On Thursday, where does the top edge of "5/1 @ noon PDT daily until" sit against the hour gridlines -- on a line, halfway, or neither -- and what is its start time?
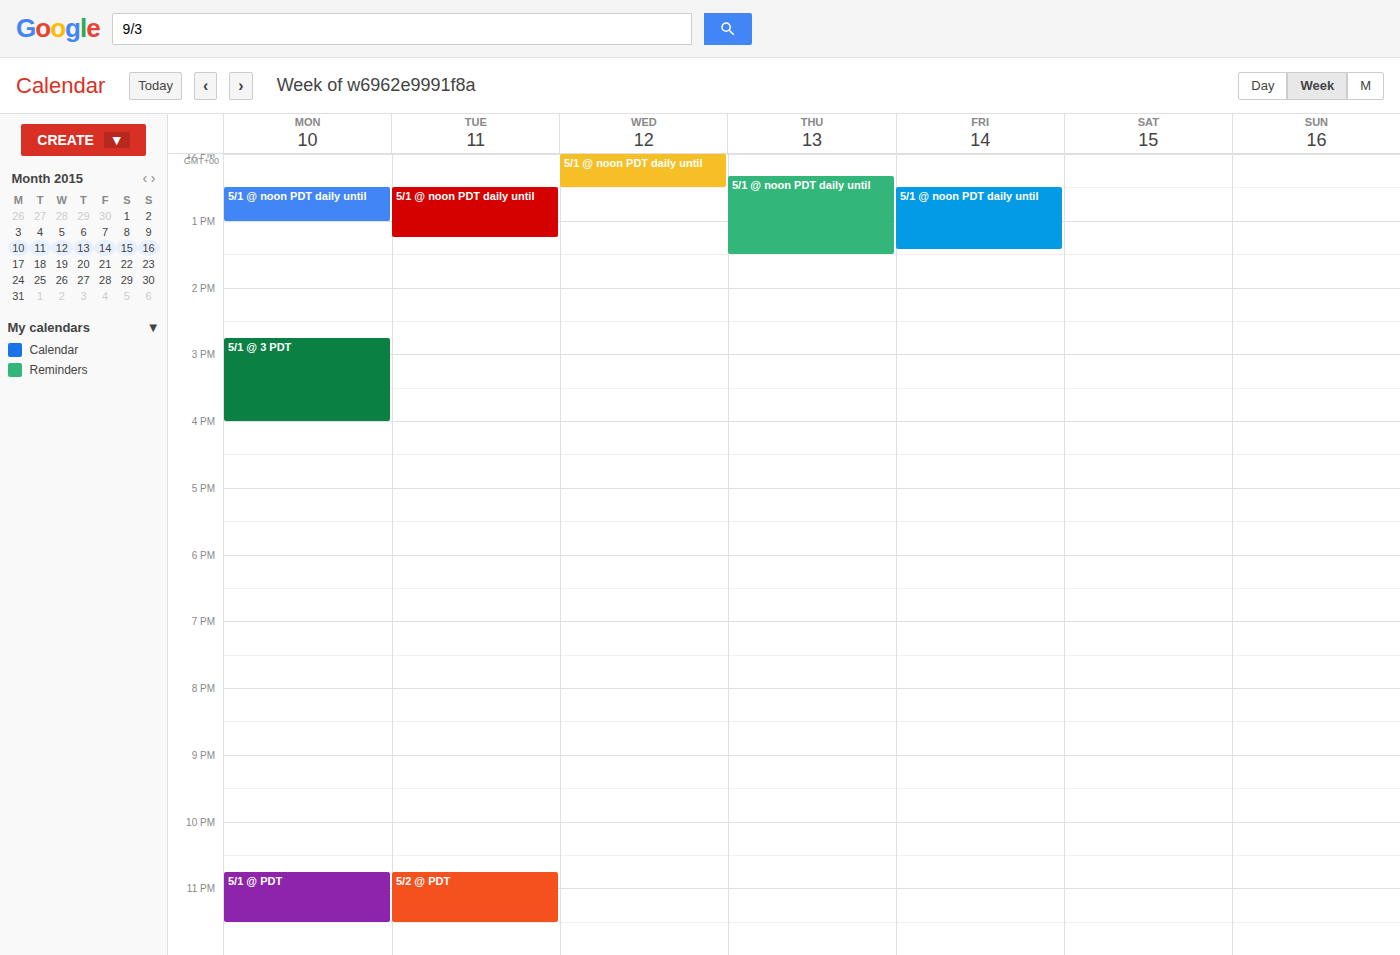
12:20 PM -- neither: 20 minutes below the 12 PM line and 40 minutes above the 1 PM line.